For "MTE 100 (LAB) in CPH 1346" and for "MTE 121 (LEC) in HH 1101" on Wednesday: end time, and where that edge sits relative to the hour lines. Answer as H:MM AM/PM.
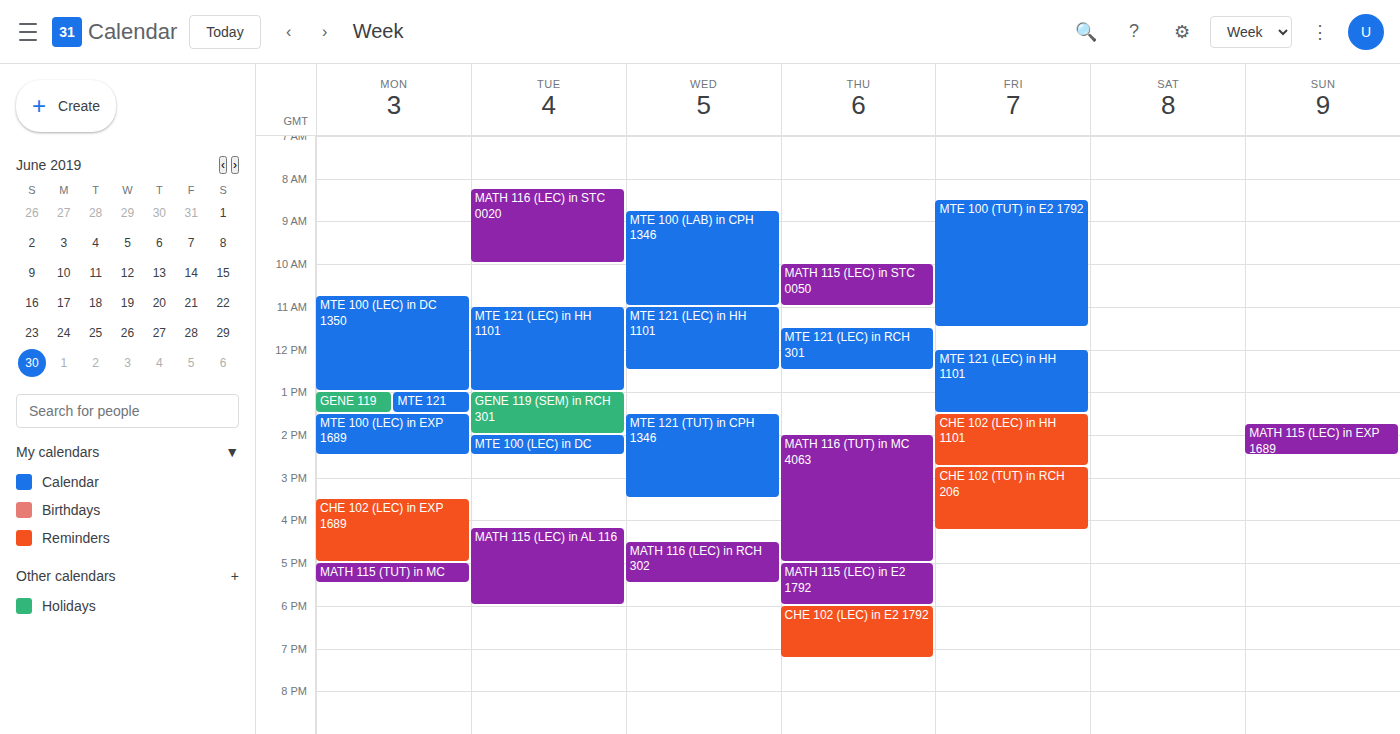
"MTE 100 (LAB) in CPH 1346": 11:00 AM, exactly on the 11 AM line. "MTE 121 (LEC) in HH 1101": 12:30 PM, halfway between the 12 PM and 1 PM lines.